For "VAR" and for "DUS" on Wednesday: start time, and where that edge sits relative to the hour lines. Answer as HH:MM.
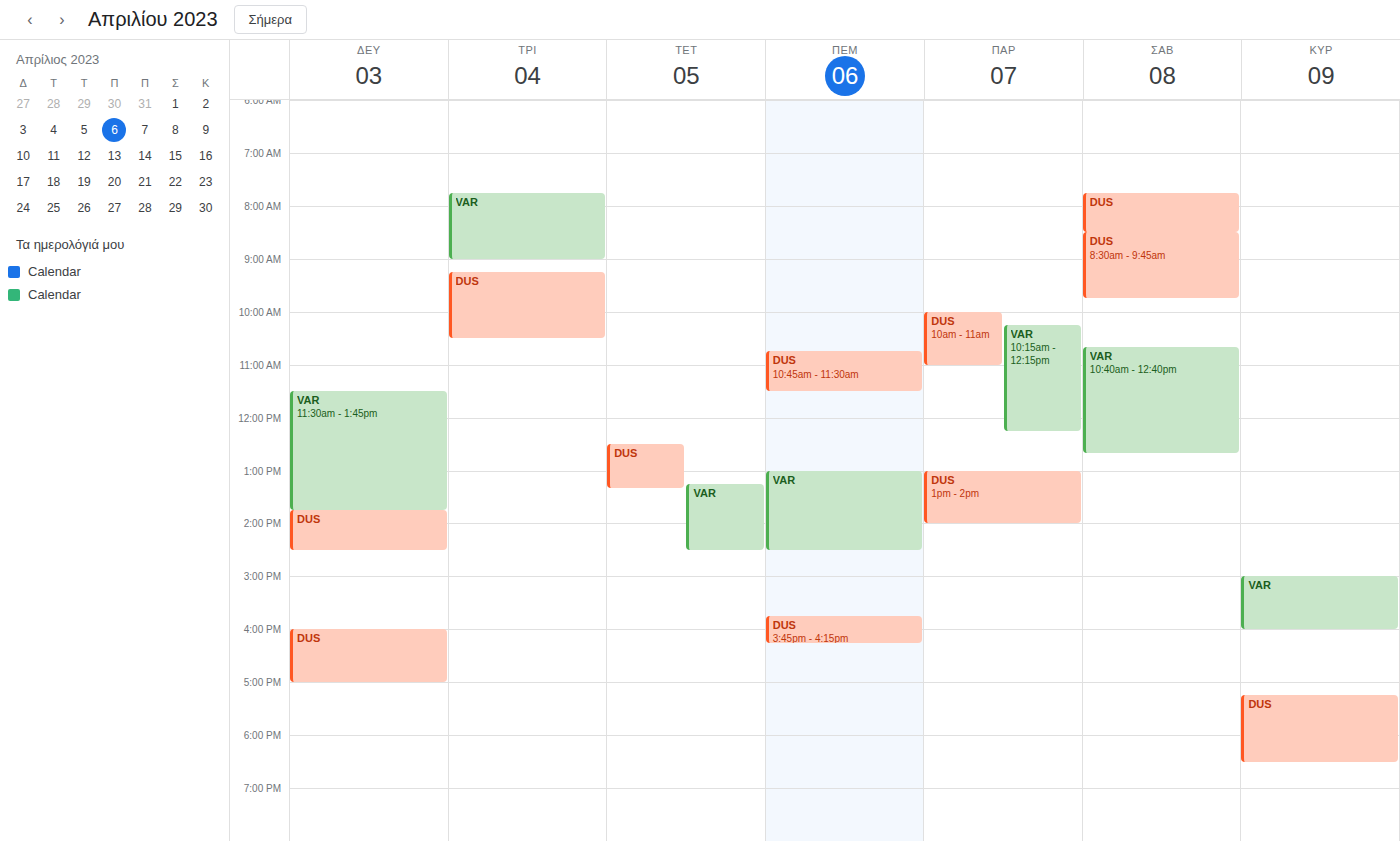
"VAR": 13:15, neither: a quarter of the way from the 13:00 line to the 14:00 line. "DUS": 12:30, halfway between the 12:00 and 13:00 lines.